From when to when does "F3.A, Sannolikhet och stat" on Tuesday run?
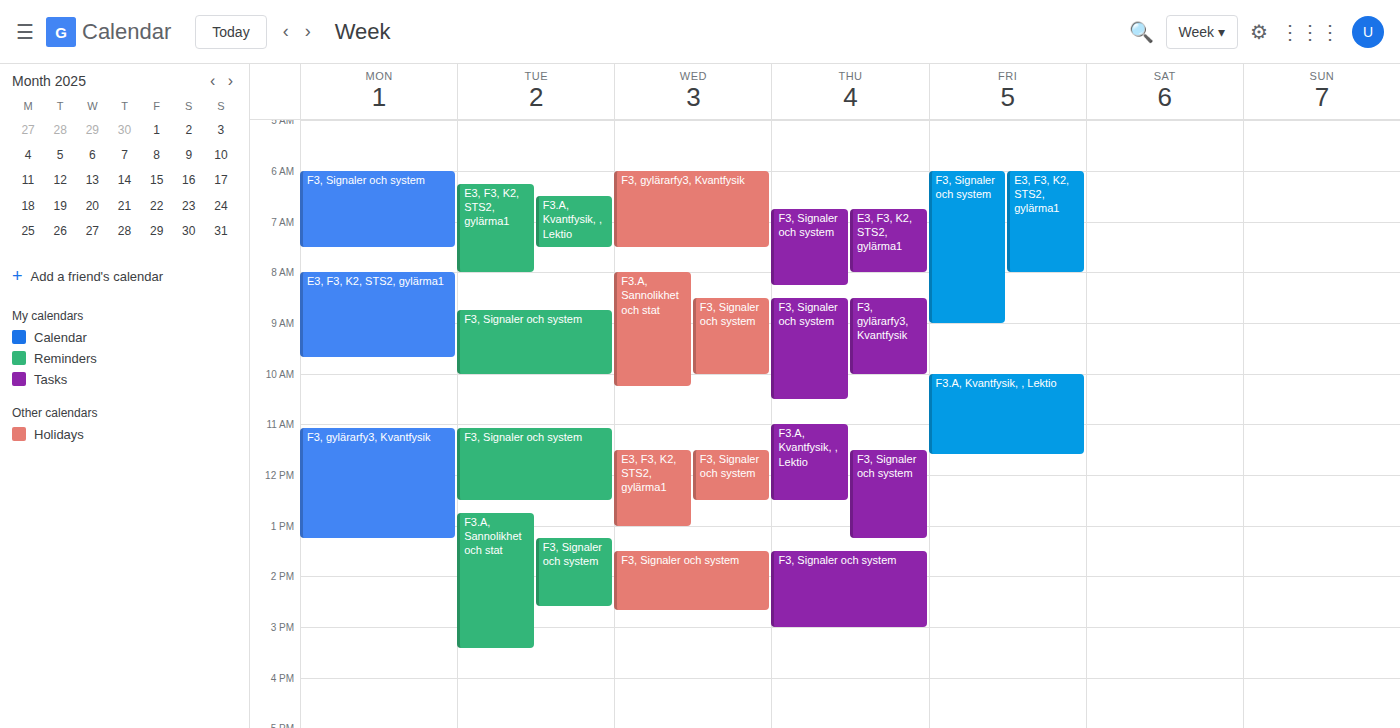
12:45 to 15:25